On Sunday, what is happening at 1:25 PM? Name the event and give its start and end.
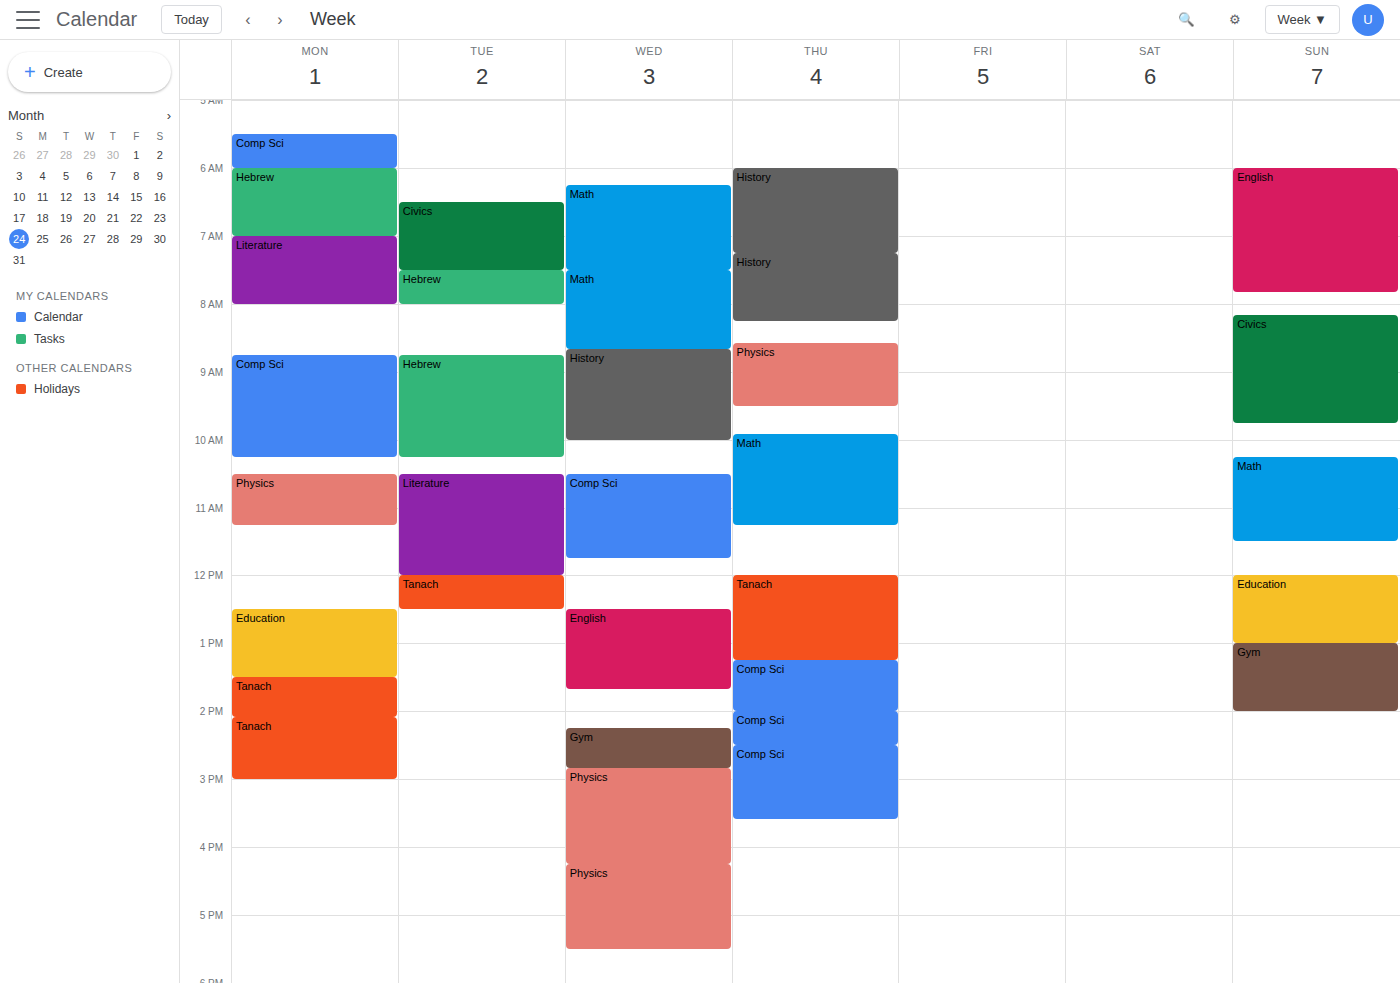
"Gym", 1:00 PM to 2:00 PM